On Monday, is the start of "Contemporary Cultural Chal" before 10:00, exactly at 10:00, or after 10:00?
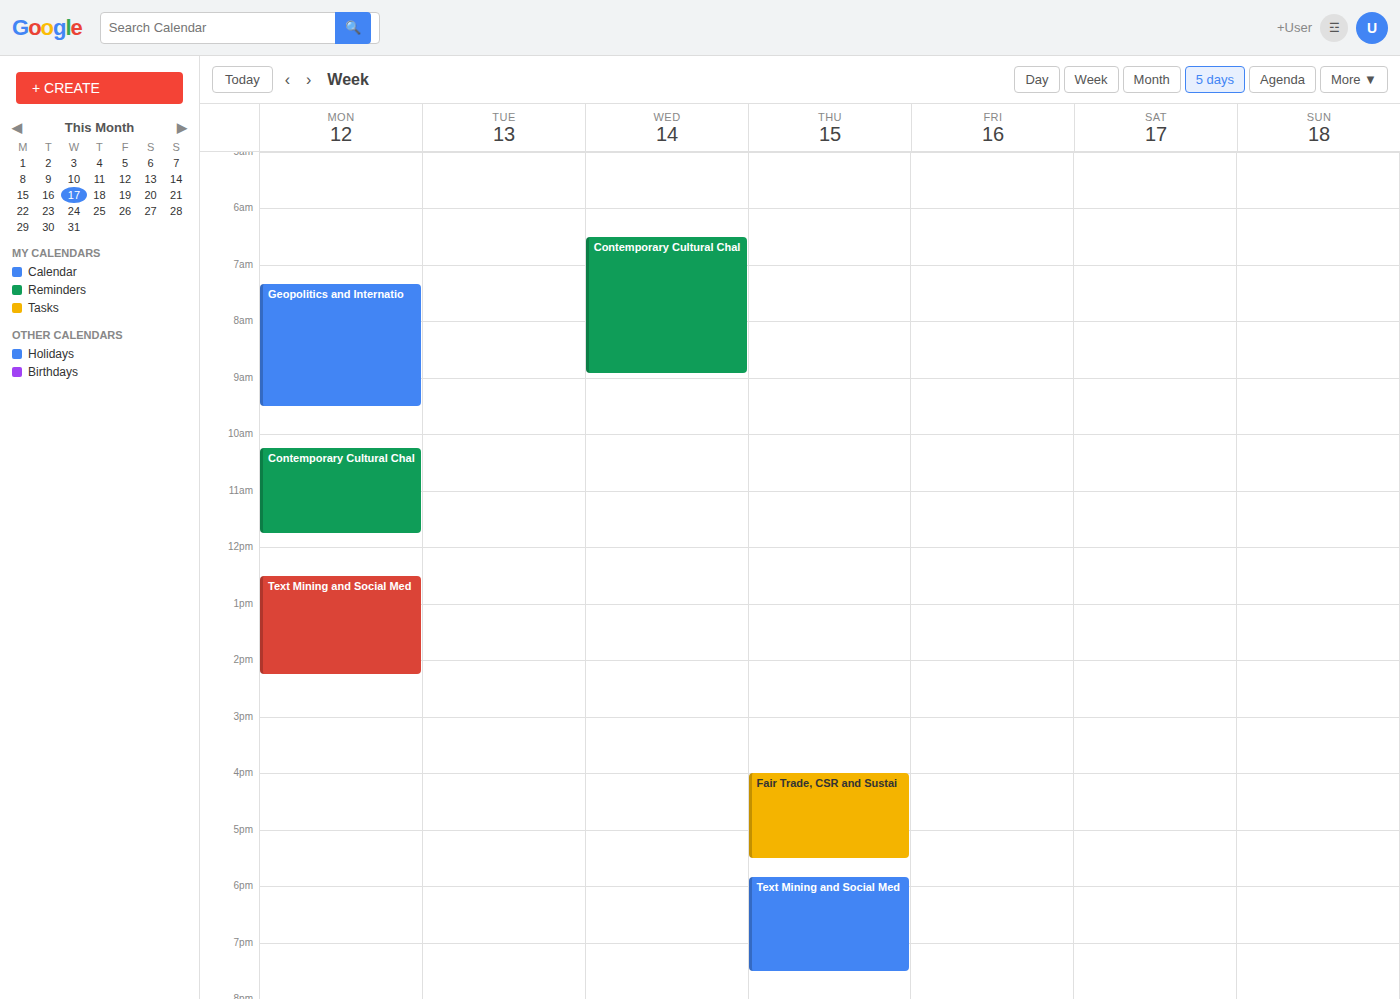
10:15 -- after 10:00, 15 minutes below the 10:00 line.